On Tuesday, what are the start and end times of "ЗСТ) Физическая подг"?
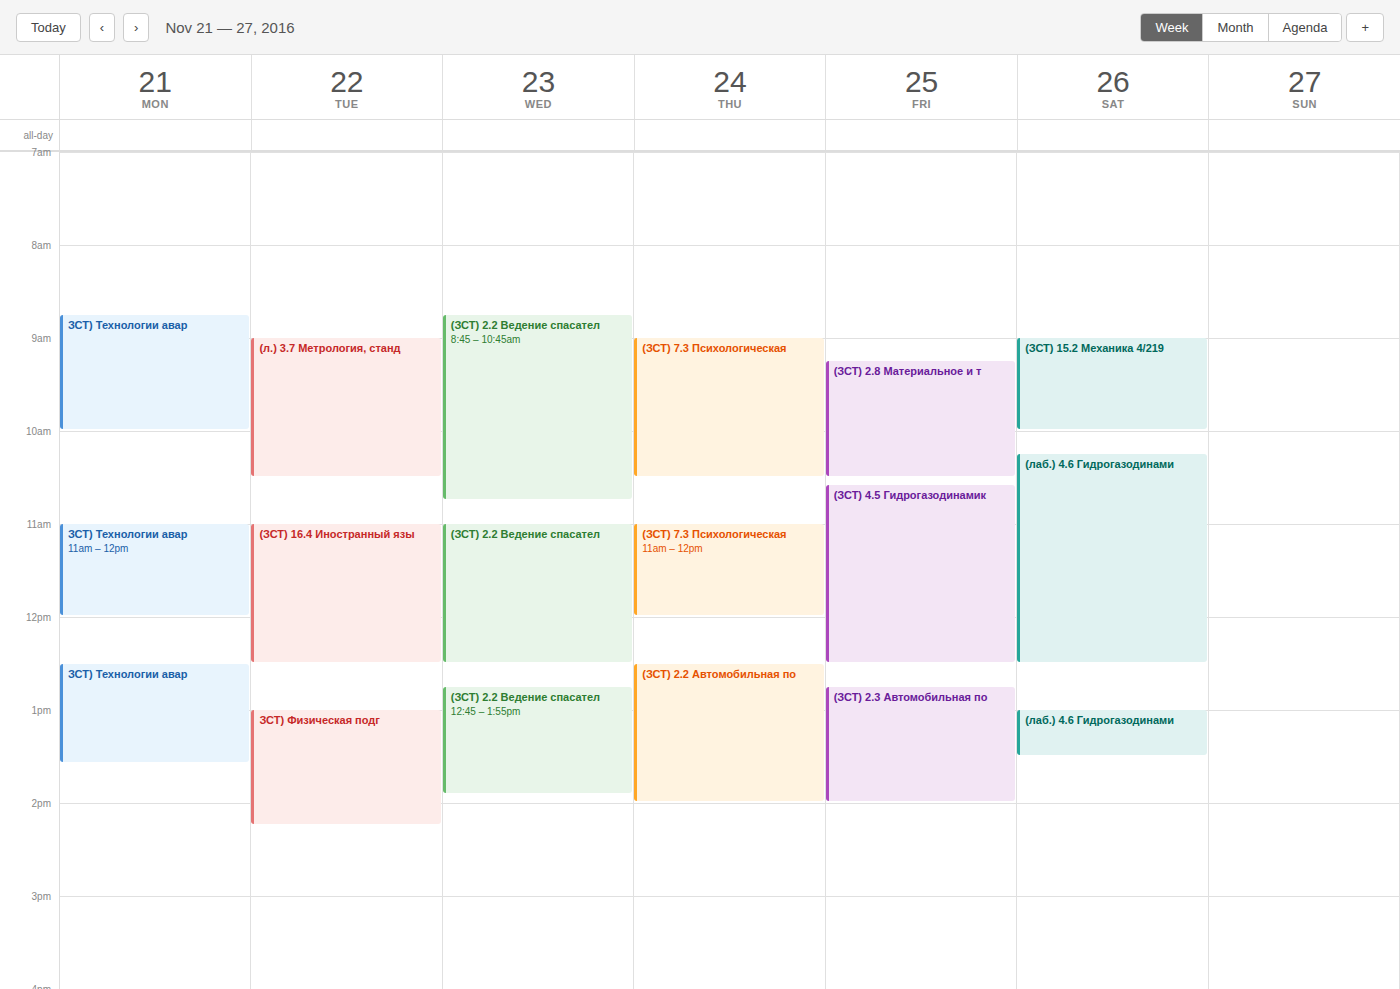
1:00 PM to 2:15 PM